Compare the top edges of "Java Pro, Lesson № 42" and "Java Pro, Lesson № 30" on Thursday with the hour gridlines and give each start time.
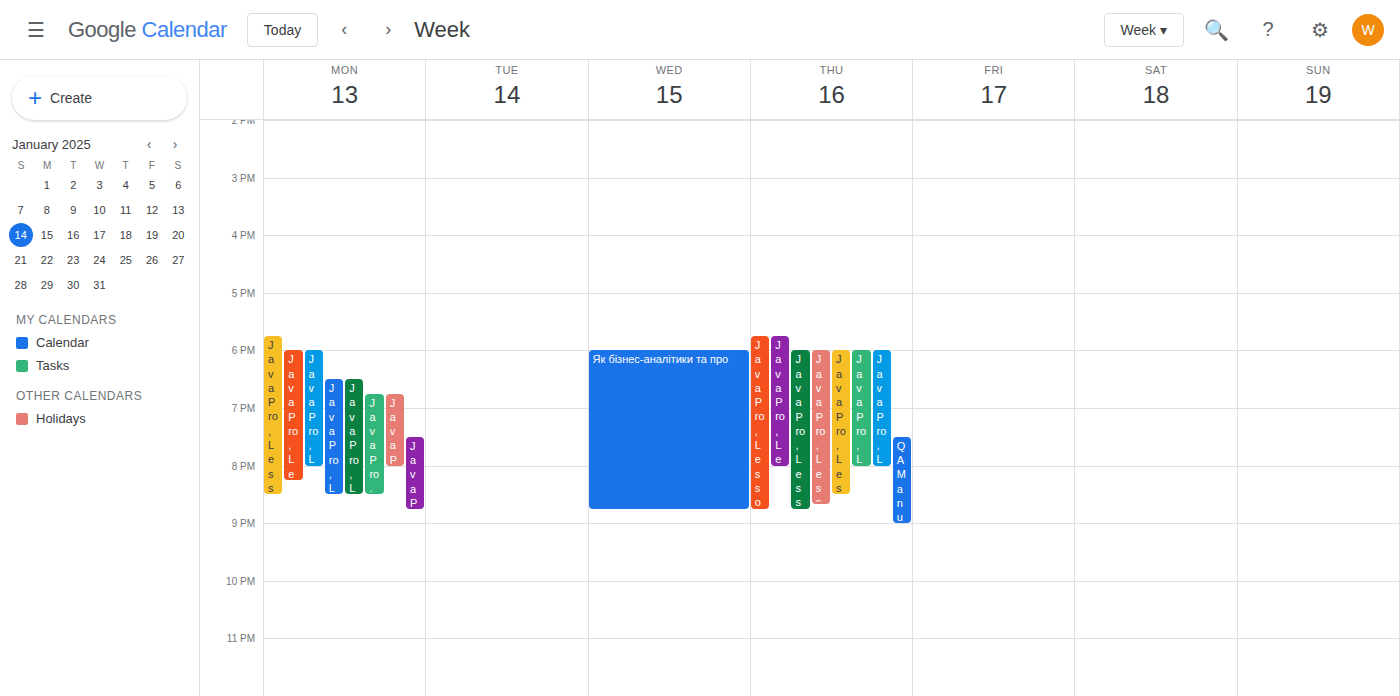
"Java Pro, Lesson № 42": 5:45 PM, neither: three quarters of the way from the 5 PM line to the 6 PM line. "Java Pro, Lesson № 30": 6:00 PM, exactly on the 6 PM line.